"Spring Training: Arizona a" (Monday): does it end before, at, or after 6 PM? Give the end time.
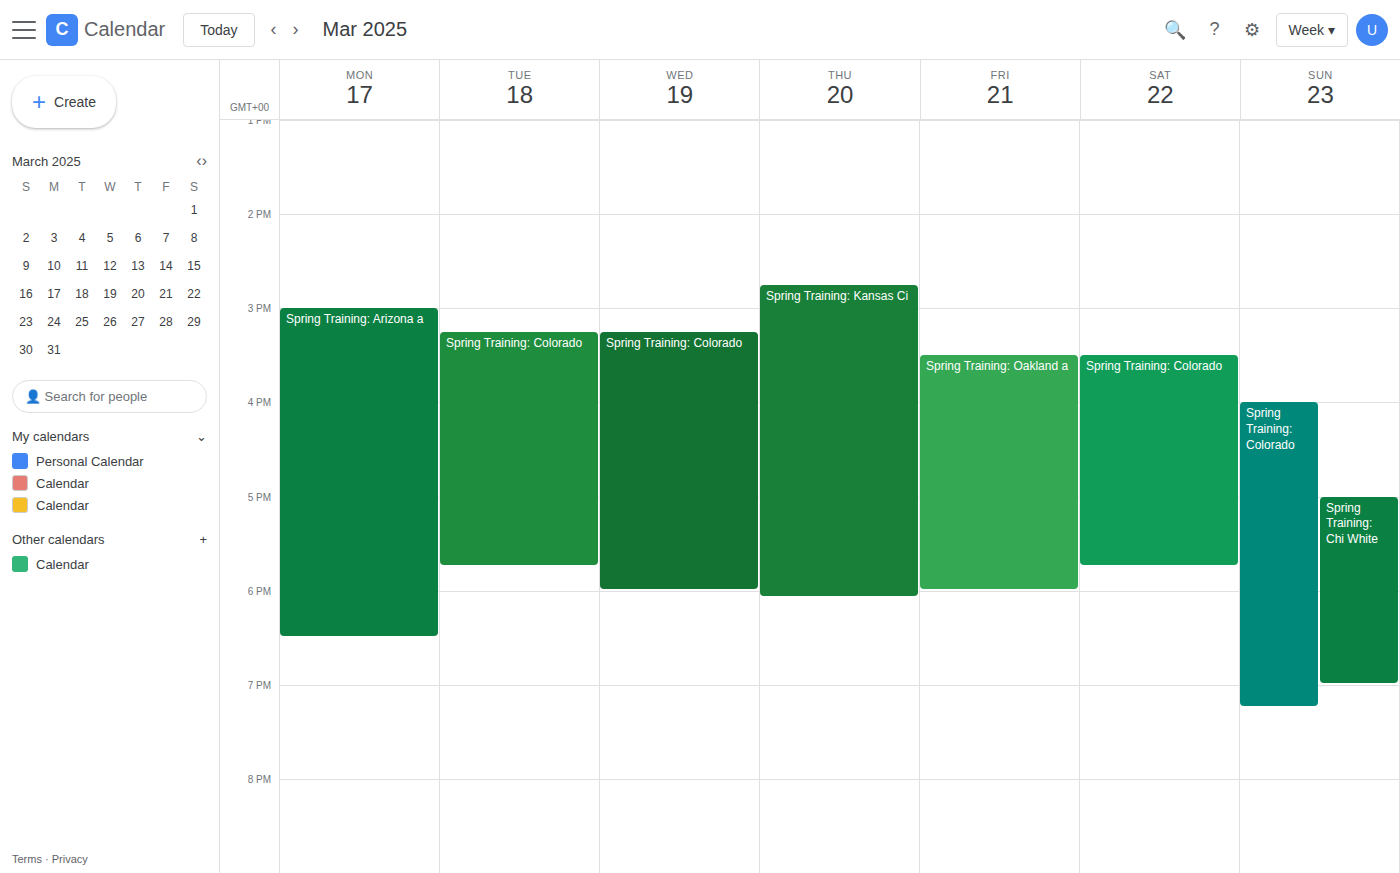
6:30 PM -- after 6 PM, 30 minutes below the 6 PM line.